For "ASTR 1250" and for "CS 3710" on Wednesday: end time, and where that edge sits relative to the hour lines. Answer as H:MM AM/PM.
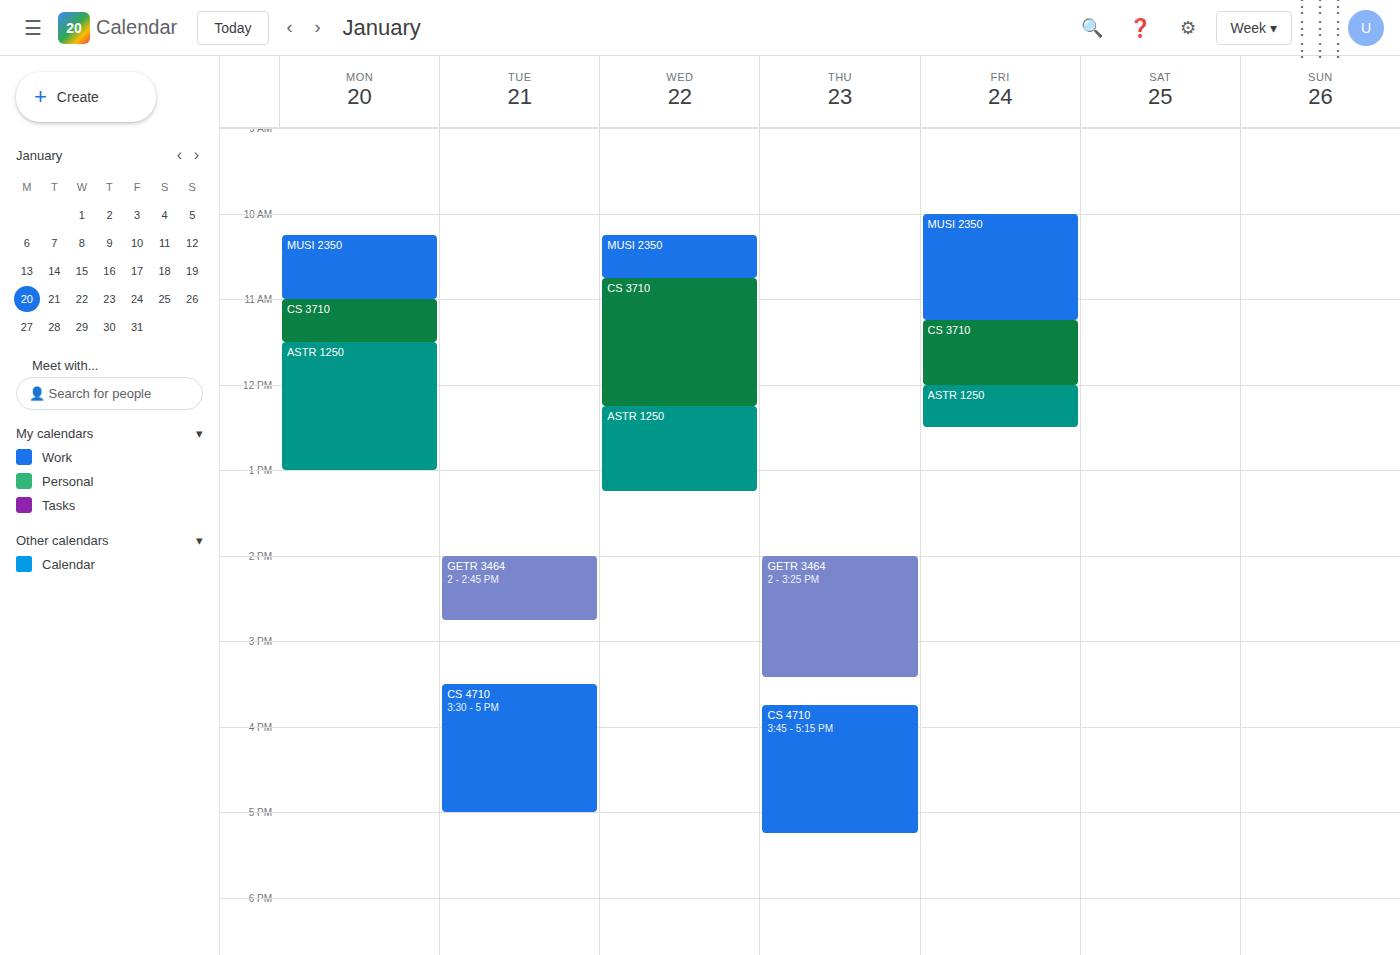
"ASTR 1250": 1:15 PM, neither: a quarter of the way from the 1 PM line to the 2 PM line. "CS 3710": 12:15 PM, neither: a quarter of the way from the 12 PM line to the 1 PM line.